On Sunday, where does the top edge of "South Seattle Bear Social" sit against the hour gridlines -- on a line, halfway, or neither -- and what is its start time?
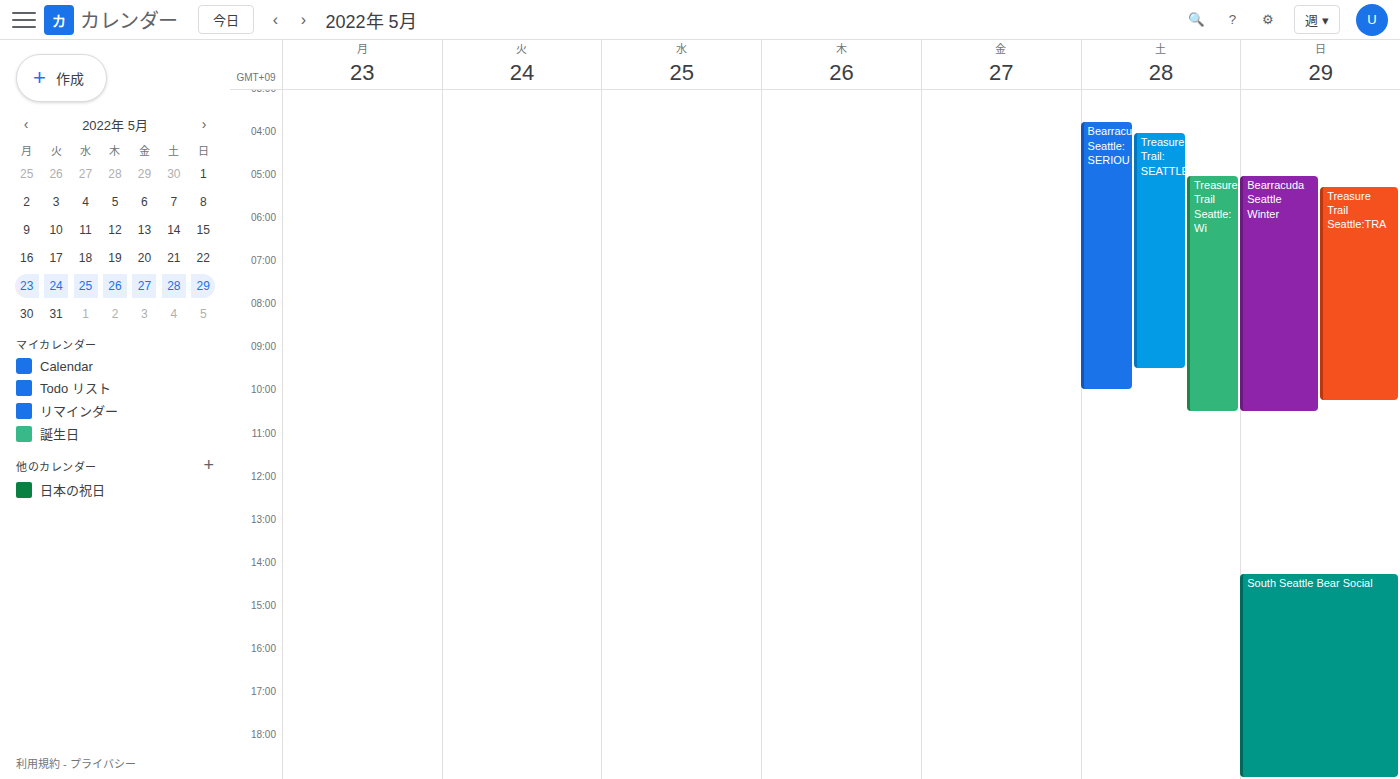
2:15 PM -- neither: a quarter of the way from the 2 PM line to the 3 PM line.